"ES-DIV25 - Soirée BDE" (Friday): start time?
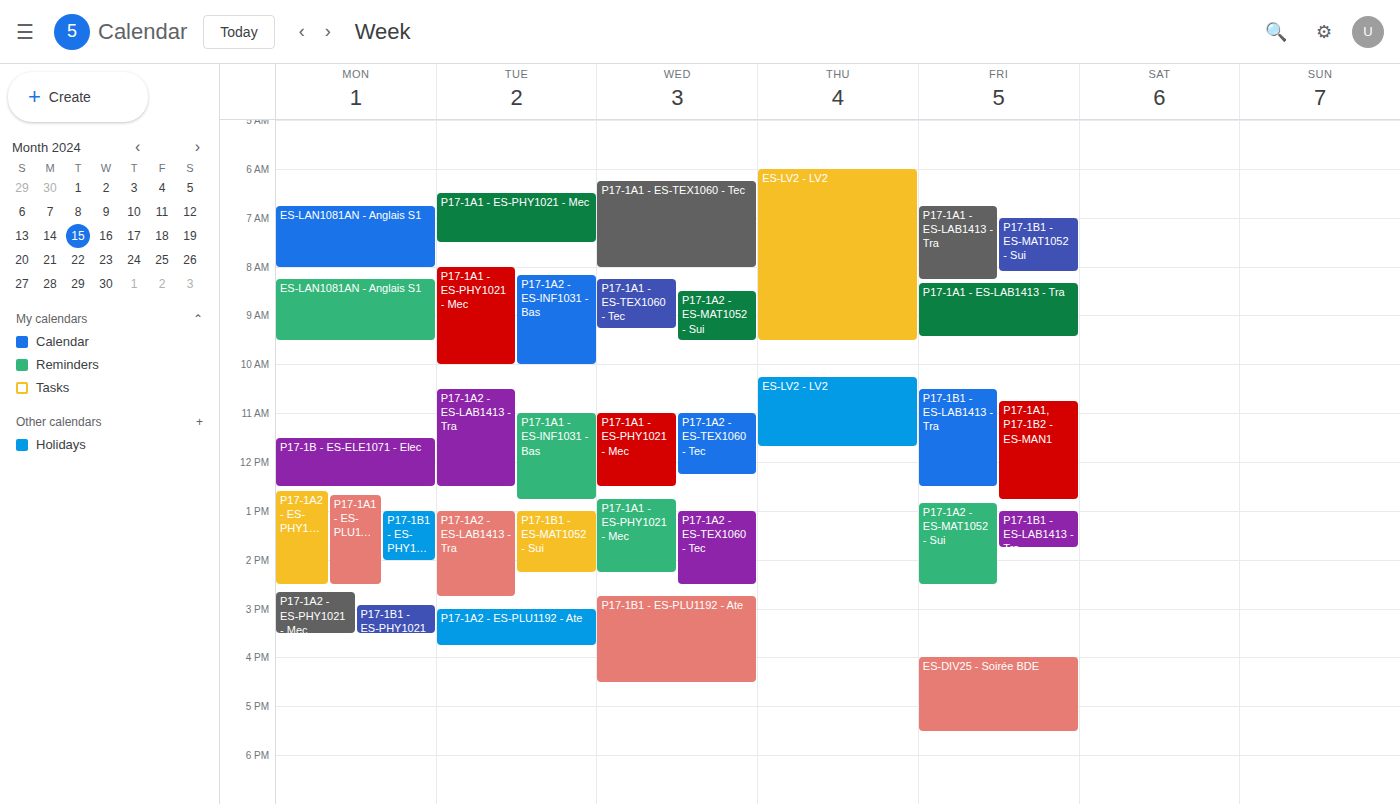
4:00 PM